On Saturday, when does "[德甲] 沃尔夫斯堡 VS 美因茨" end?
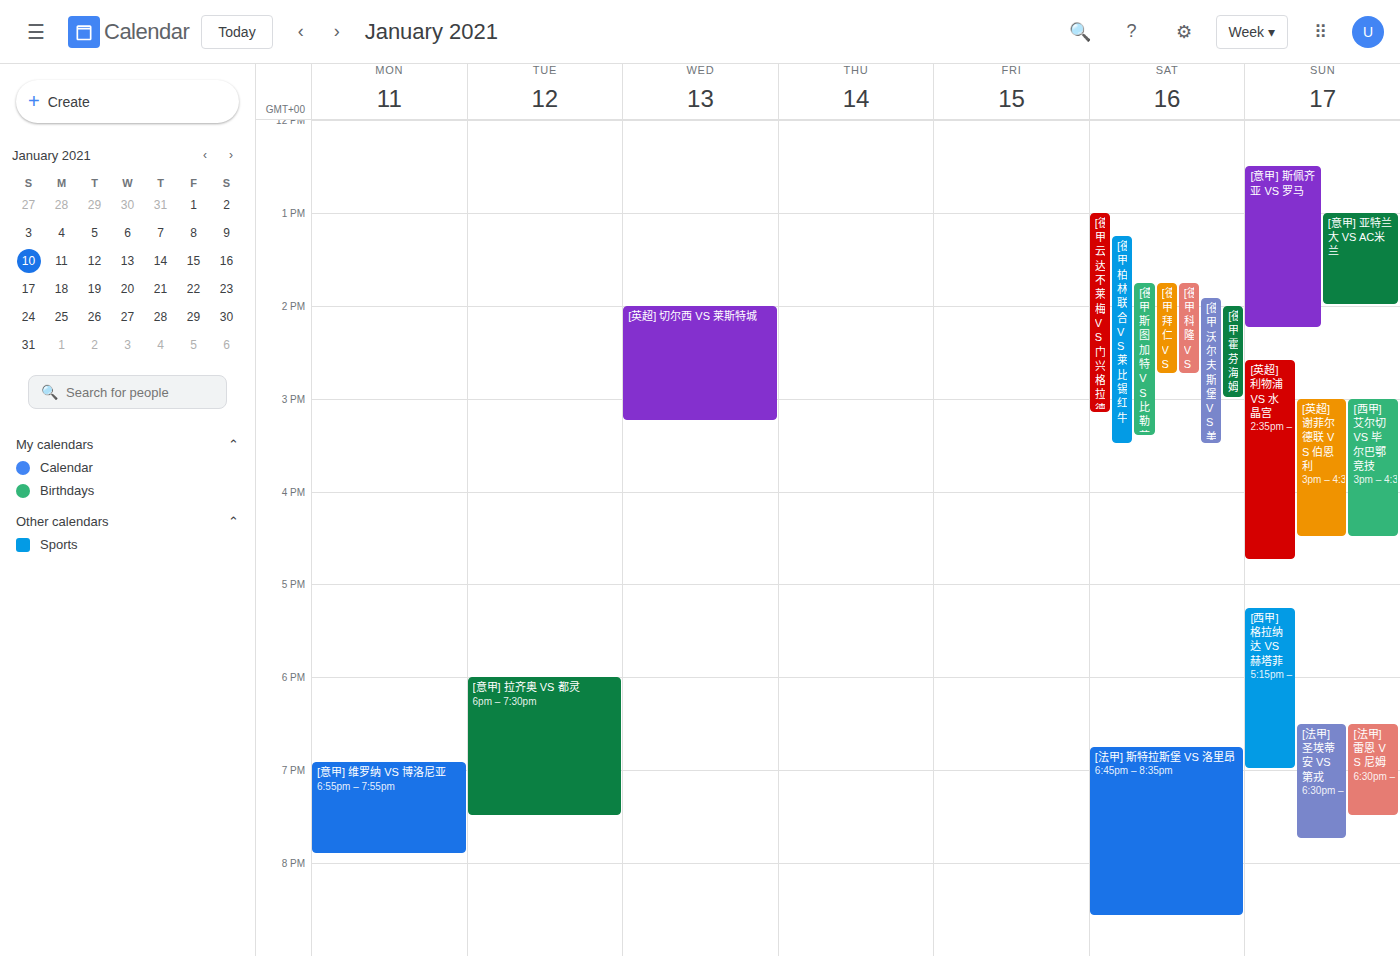
3:30 PM